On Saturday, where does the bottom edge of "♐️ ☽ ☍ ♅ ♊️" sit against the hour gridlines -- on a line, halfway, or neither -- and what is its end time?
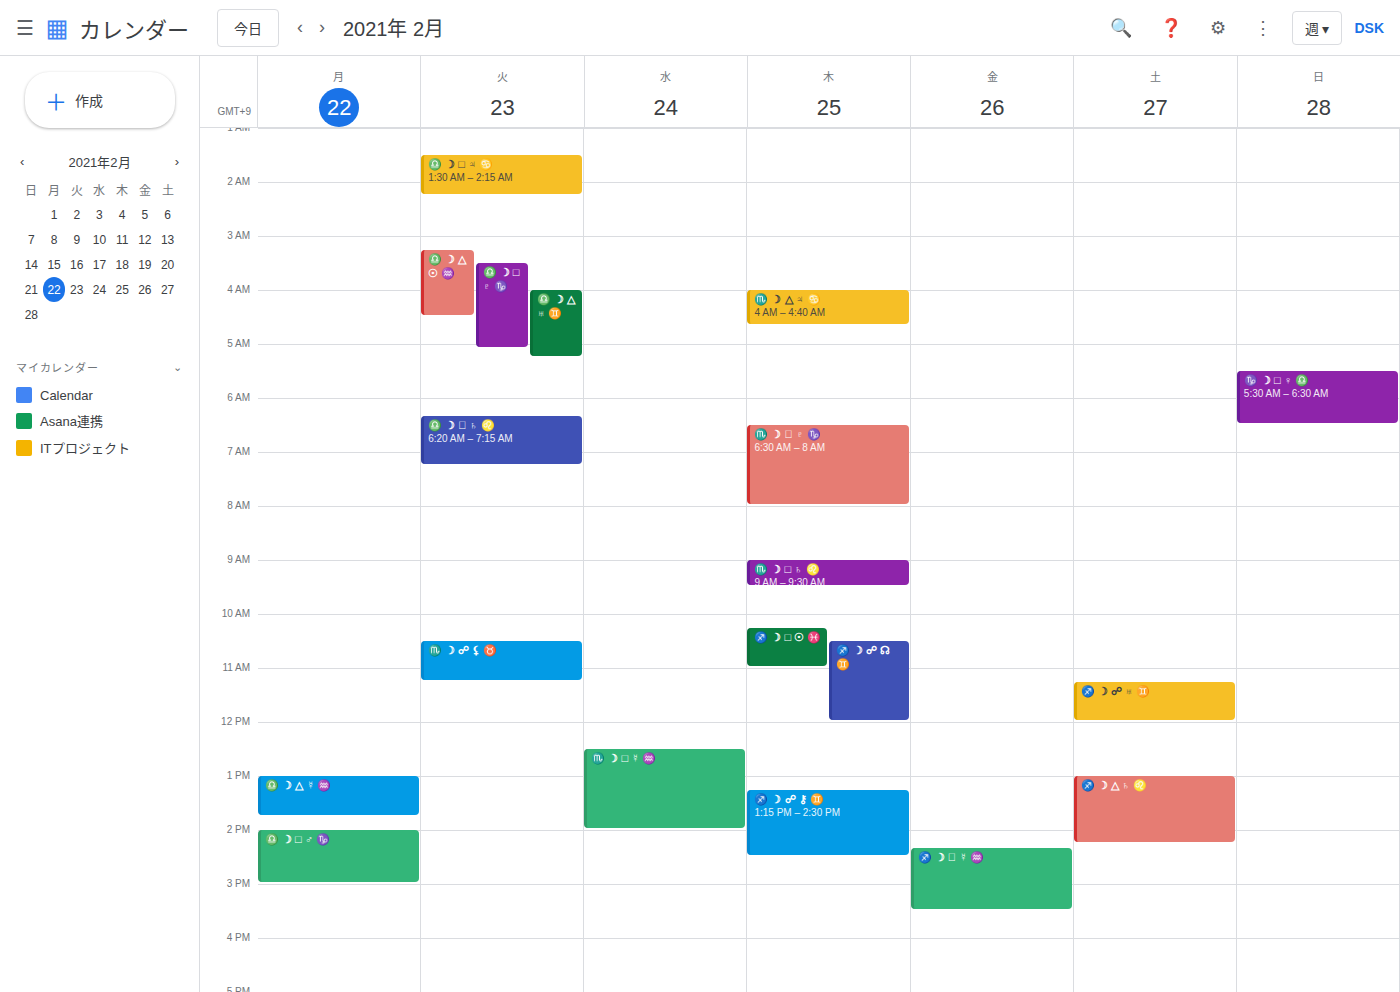
12:00 PM -- exactly on the 12 PM line.